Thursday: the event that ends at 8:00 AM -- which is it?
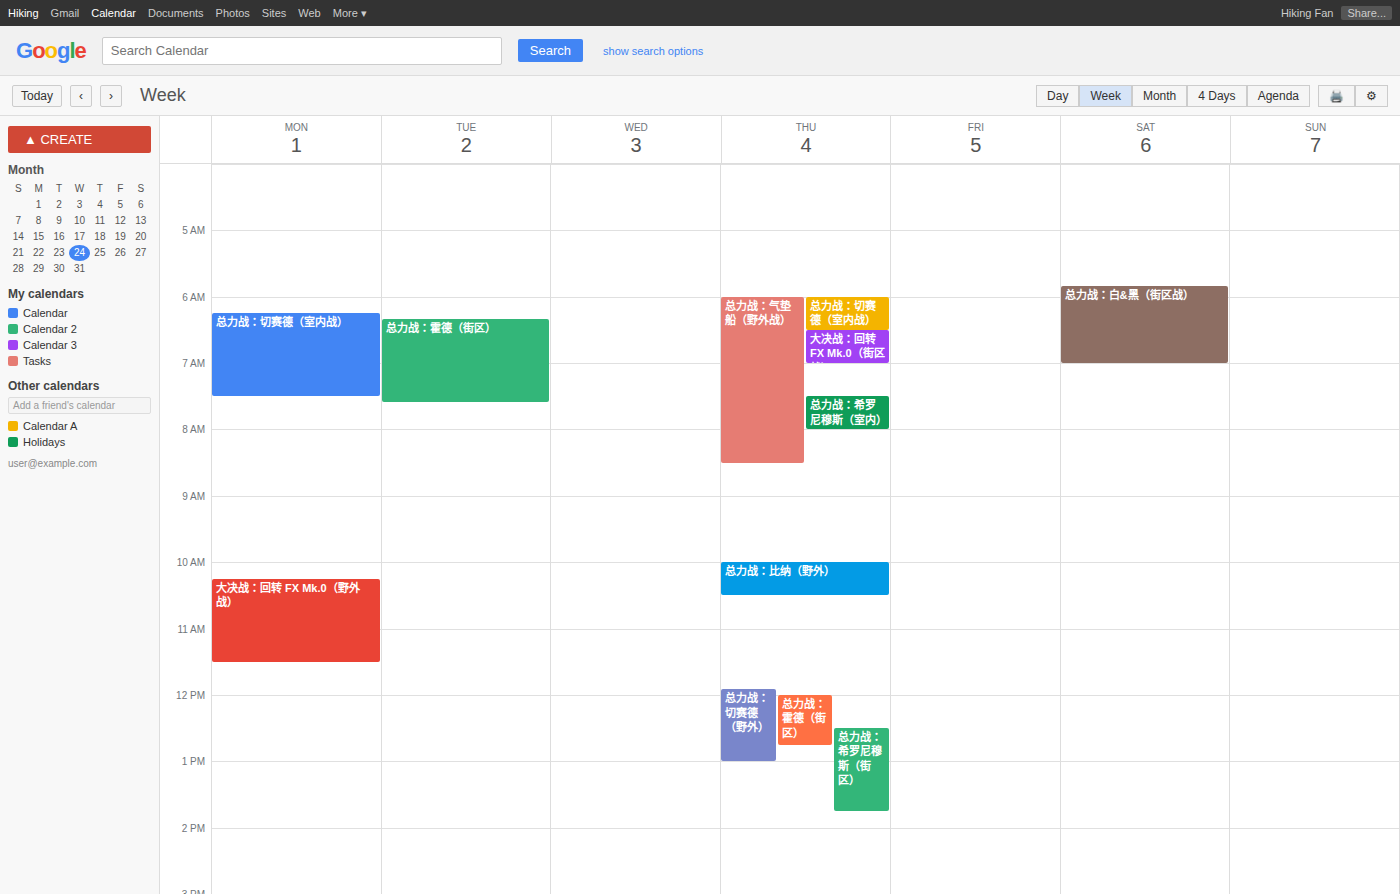
"总力战：希罗尼穆斯（室内）"